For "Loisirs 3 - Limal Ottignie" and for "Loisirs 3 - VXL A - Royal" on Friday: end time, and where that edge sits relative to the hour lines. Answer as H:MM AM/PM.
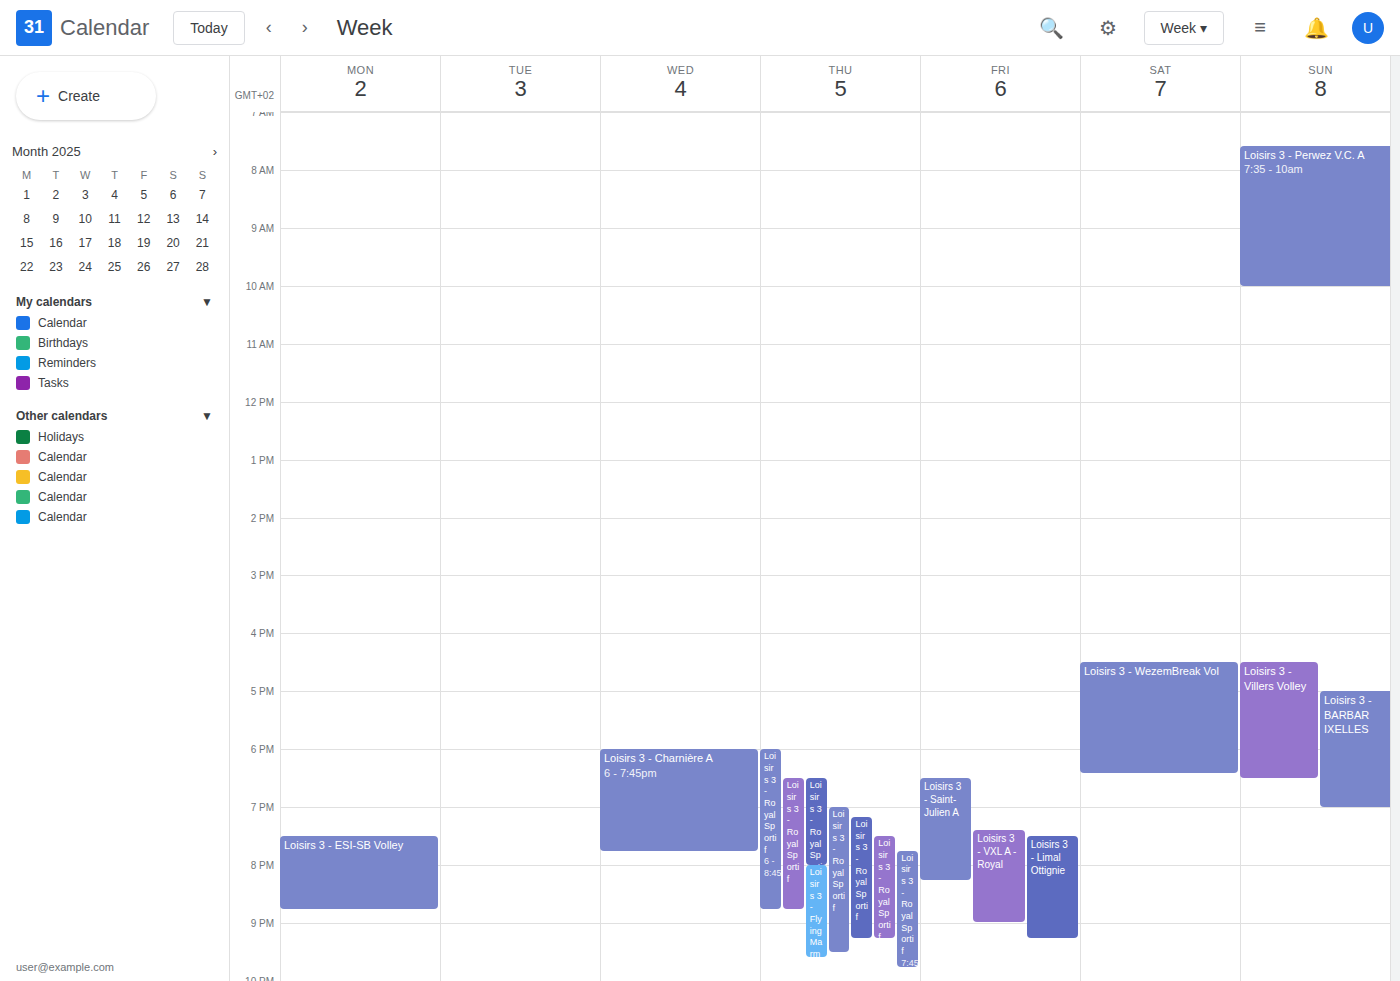
"Loisirs 3 - Limal Ottignie": 9:15 PM, neither: a quarter of the way from the 9 PM line to the 10 PM line. "Loisirs 3 - VXL A - Royal": 9:00 PM, exactly on the 9 PM line.